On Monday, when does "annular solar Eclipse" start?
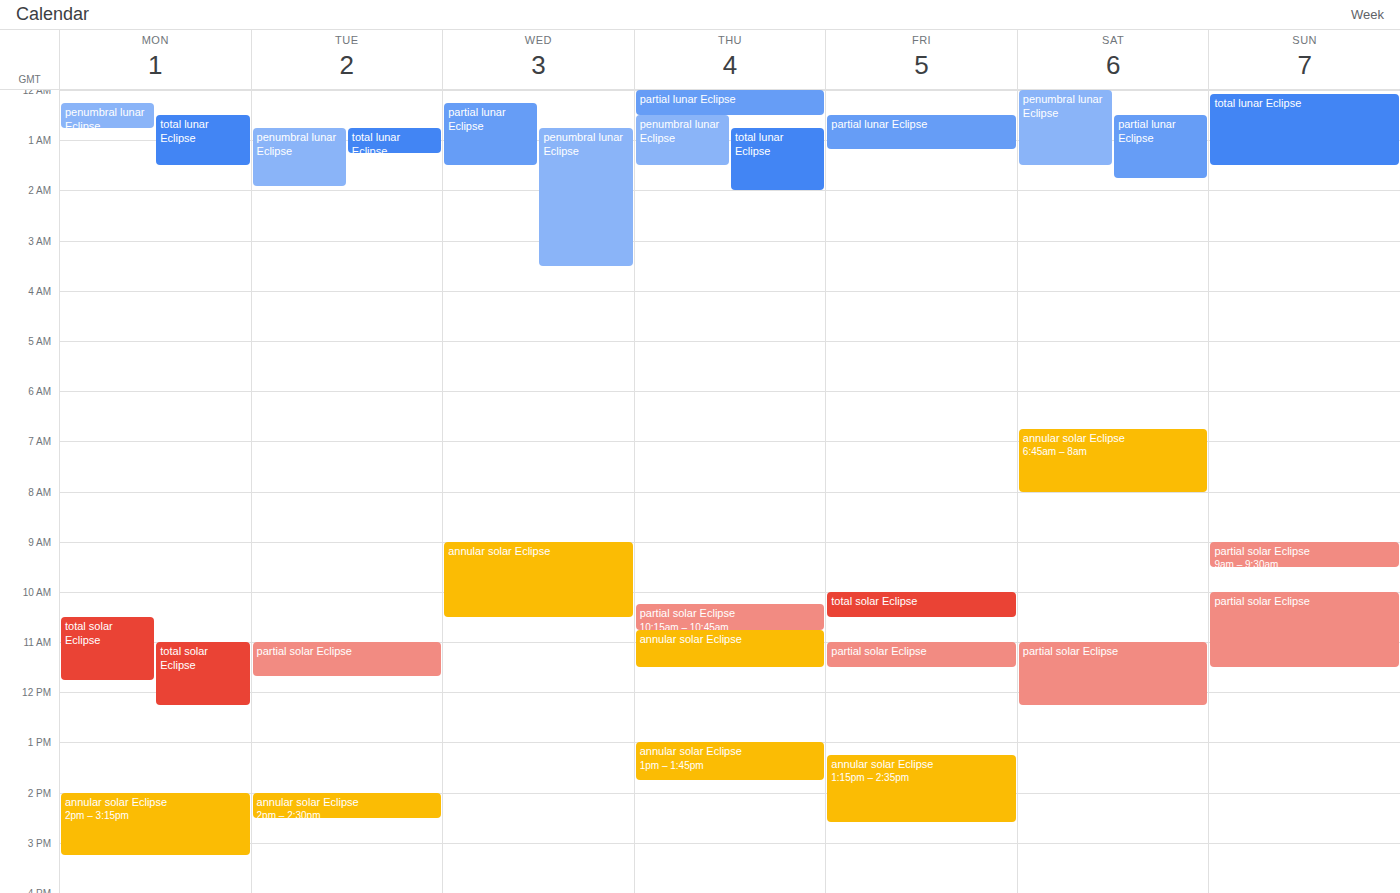
2:00 PM